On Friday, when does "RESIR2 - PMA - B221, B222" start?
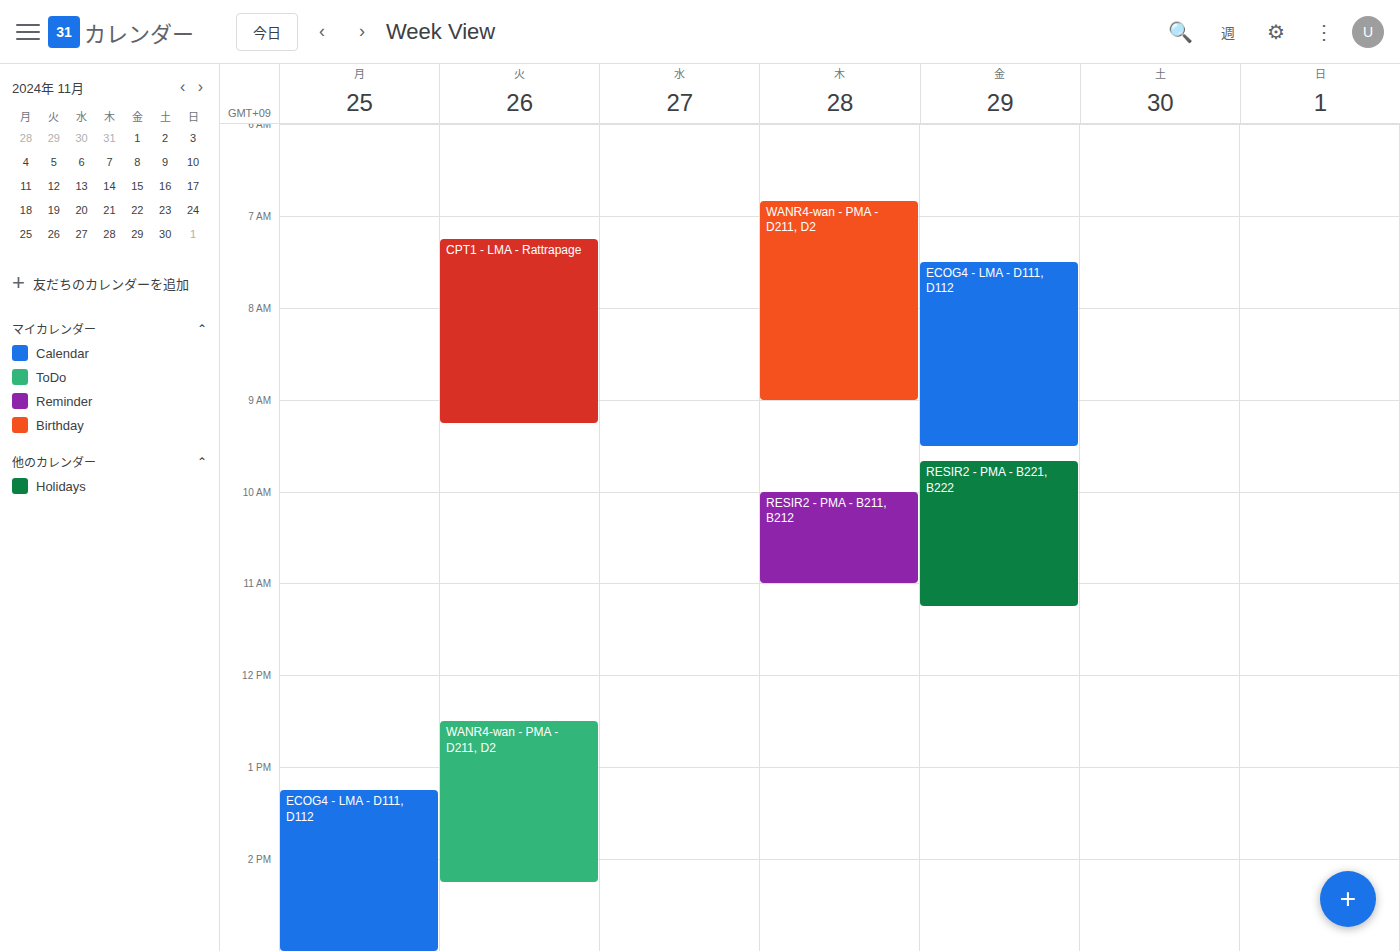
9:40 AM